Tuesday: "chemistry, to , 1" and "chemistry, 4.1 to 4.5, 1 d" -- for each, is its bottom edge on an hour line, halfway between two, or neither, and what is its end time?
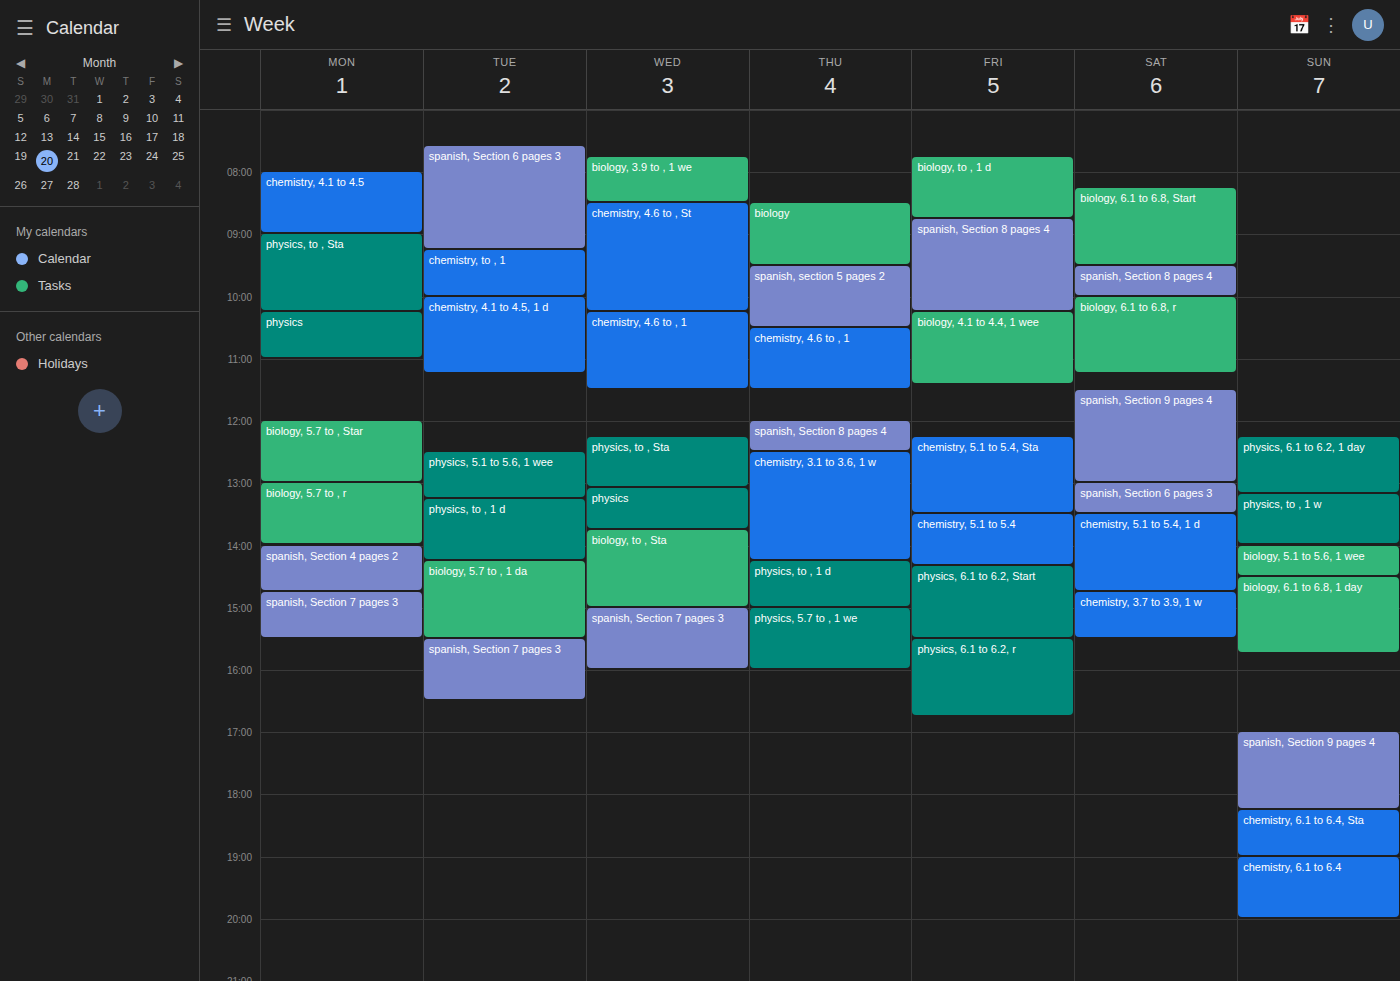
"chemistry, to , 1": 10:00 AM, exactly on the 10 AM line. "chemistry, 4.1 to 4.5, 1 d": 11:15 AM, neither: a quarter of the way from the 11 AM line to the 12 PM line.